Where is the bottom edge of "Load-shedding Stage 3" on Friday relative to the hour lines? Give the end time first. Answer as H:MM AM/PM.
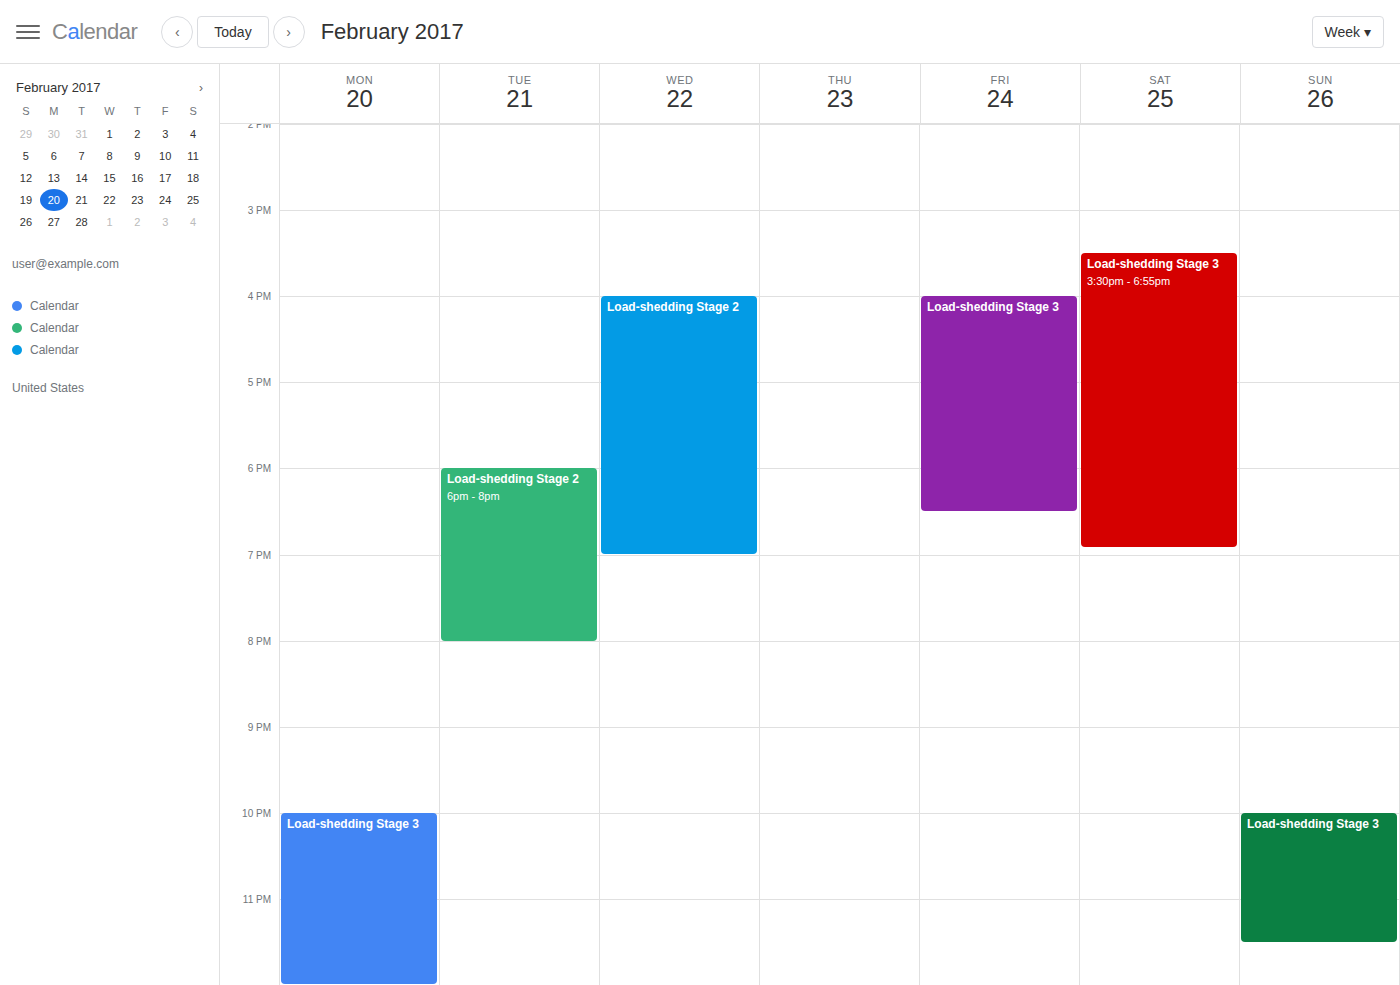
6:30 PM -- halfway between the 6 PM and 7 PM lines.